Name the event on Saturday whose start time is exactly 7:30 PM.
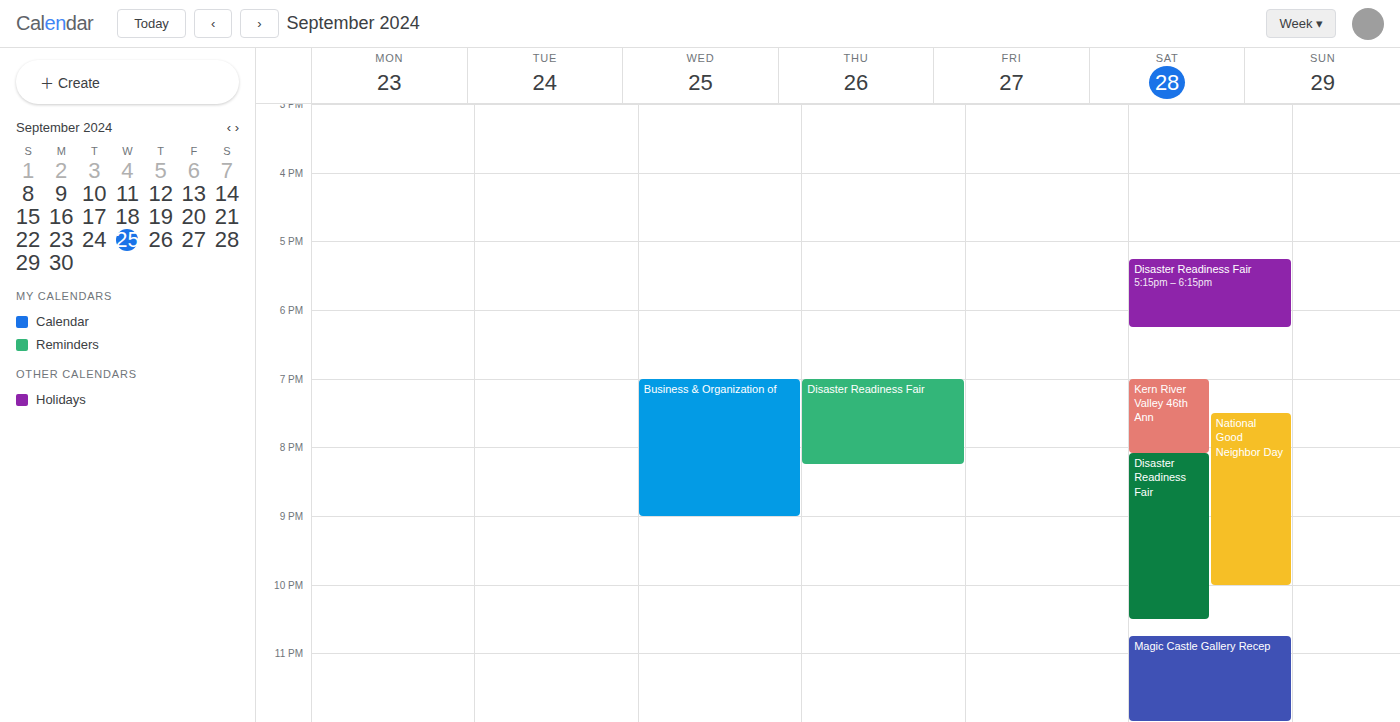
"National Good Neighbor Day"